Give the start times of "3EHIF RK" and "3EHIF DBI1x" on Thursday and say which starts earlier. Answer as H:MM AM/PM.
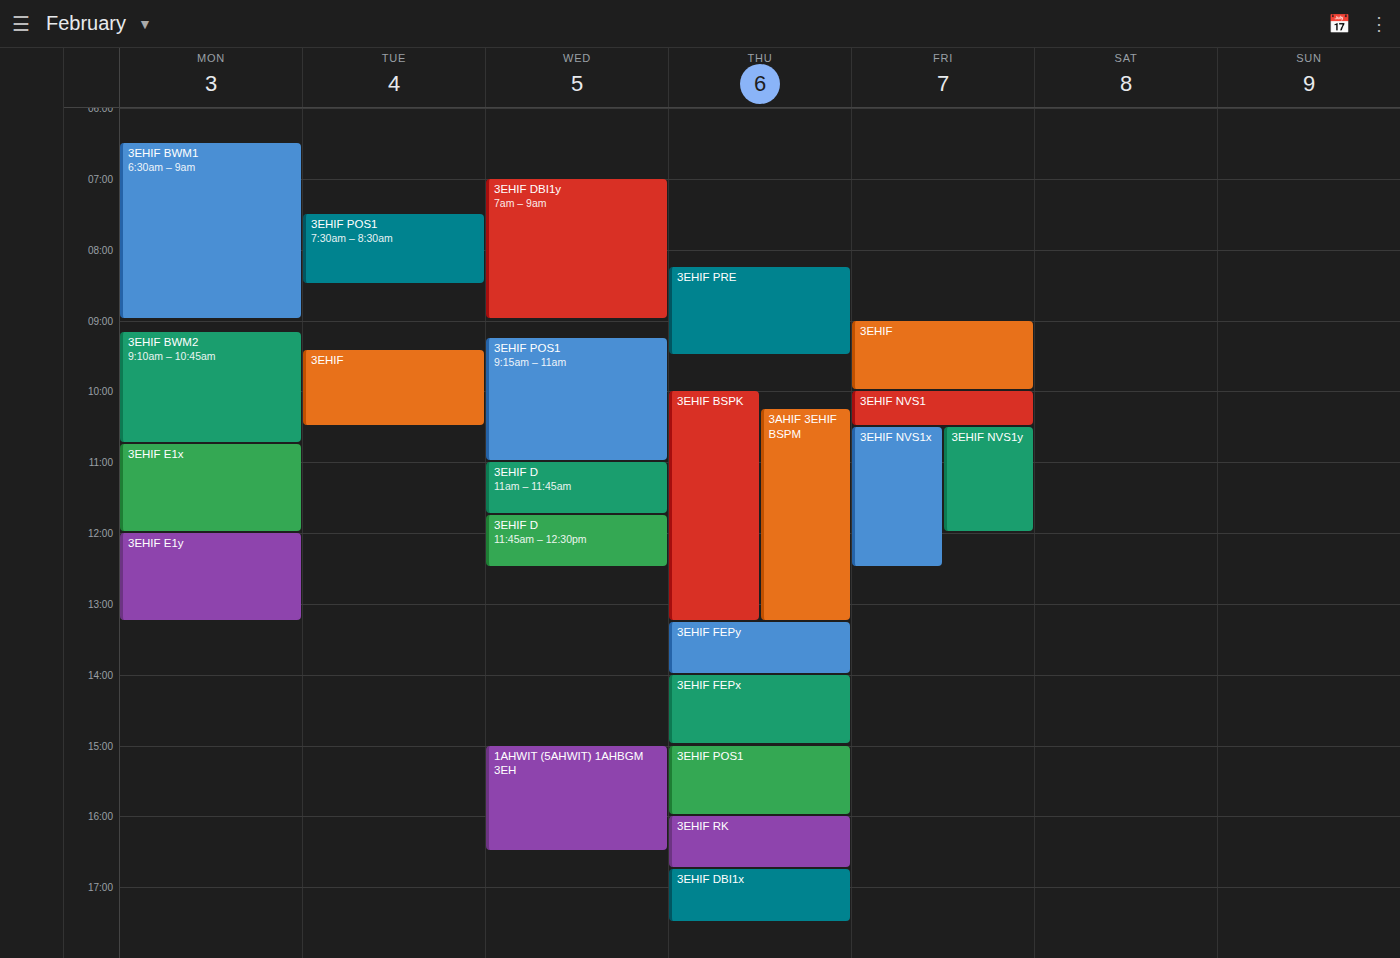
"3EHIF RK" 4:00 PM; "3EHIF DBI1x" 4:45 PM.